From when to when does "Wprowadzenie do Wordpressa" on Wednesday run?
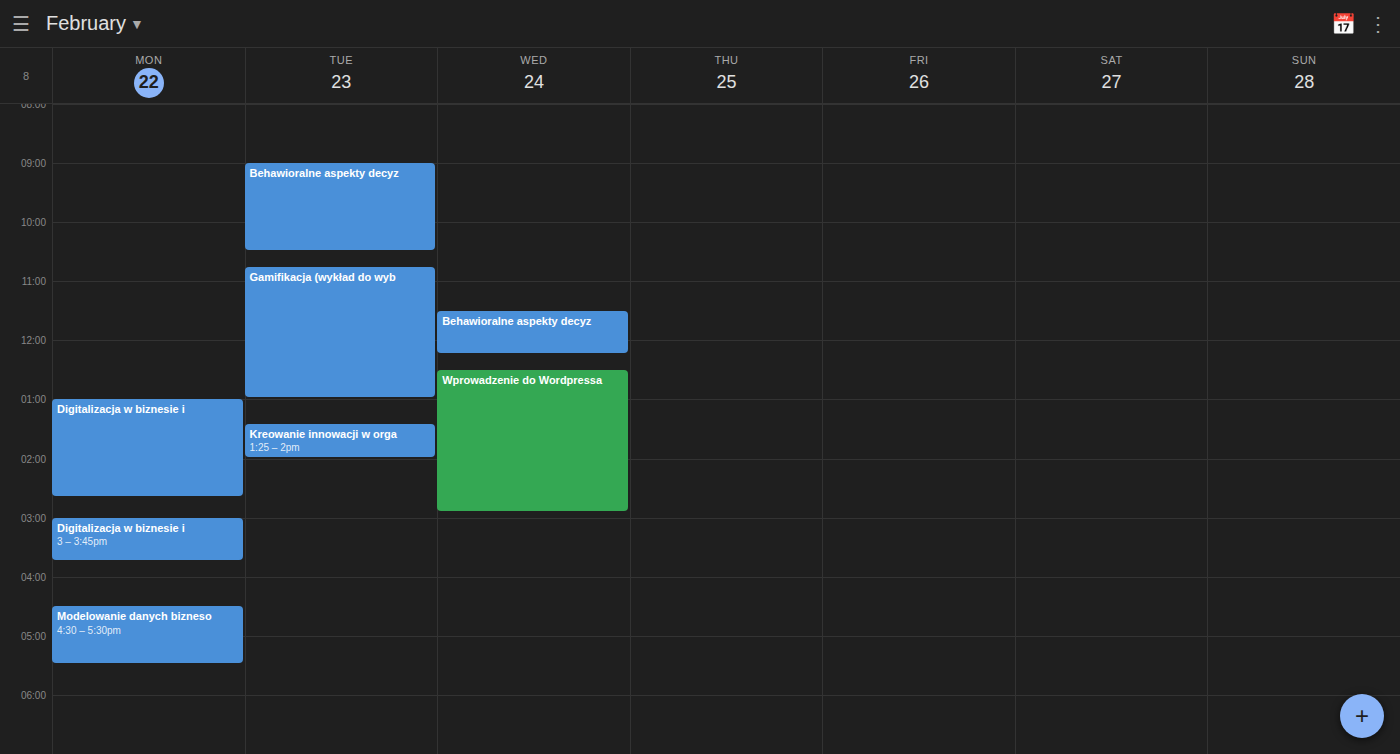
12:30 PM to 2:55 PM